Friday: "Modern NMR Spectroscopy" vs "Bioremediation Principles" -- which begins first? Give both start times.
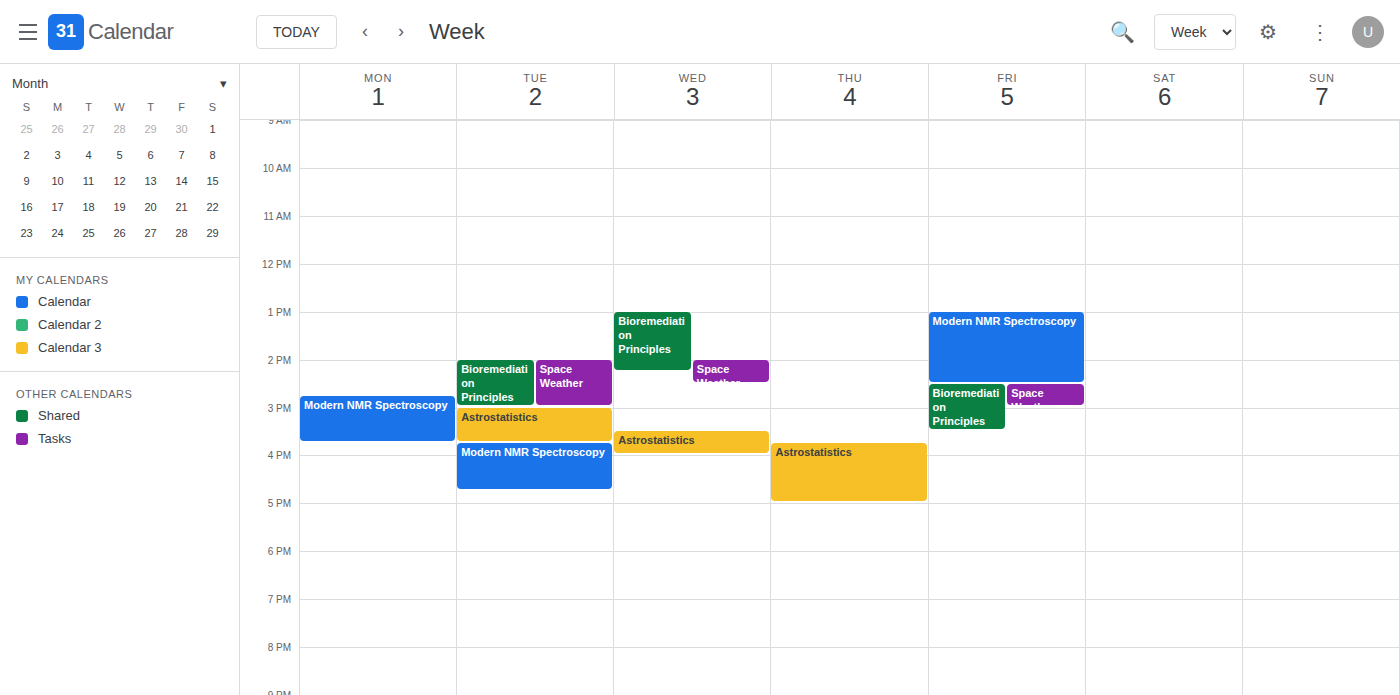
"Modern NMR Spectroscopy" 1:00 PM; "Bioremediation Principles" 2:30 PM.